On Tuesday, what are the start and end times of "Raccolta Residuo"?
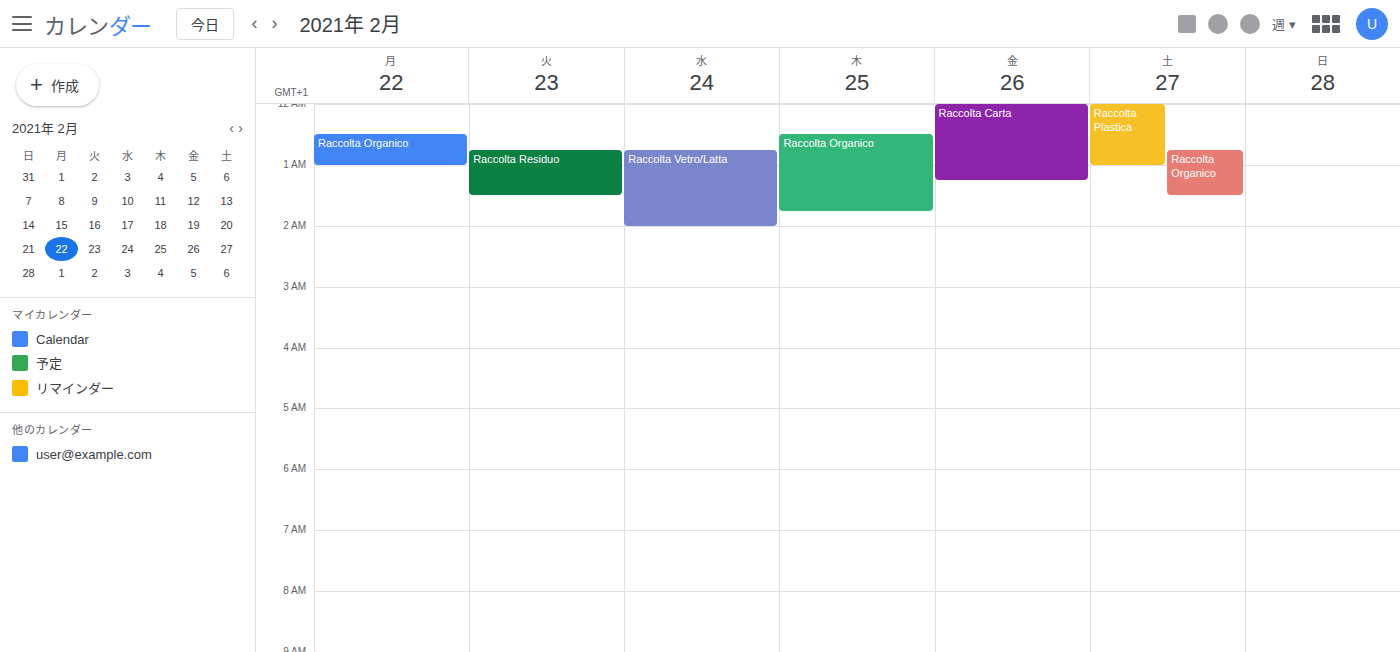
00:45 to 01:30